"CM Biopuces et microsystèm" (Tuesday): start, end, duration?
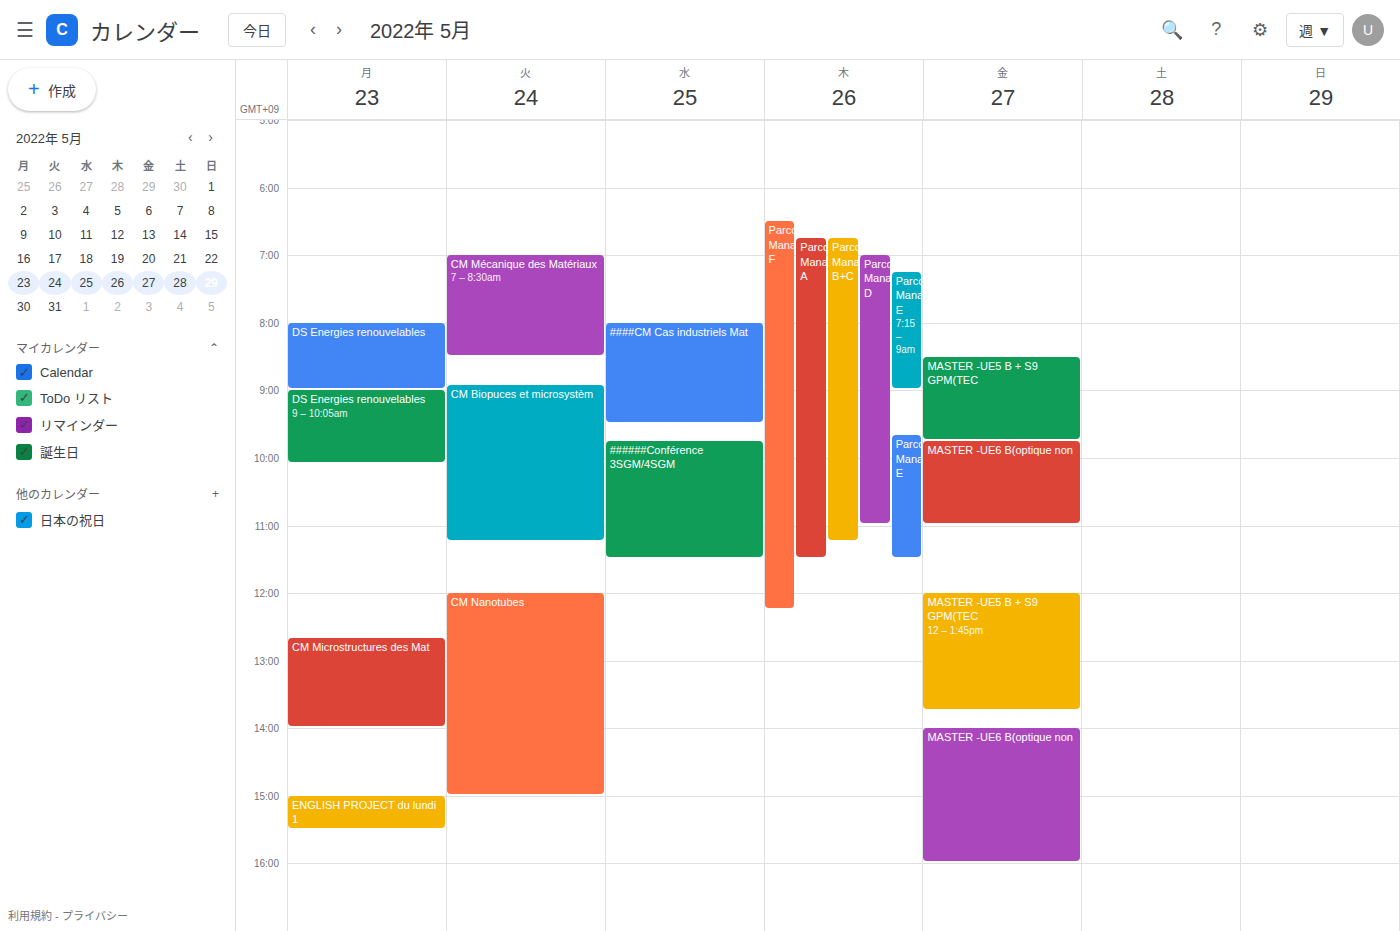
8:55 AM to 11:15 AM, 2 hours 20 minutes